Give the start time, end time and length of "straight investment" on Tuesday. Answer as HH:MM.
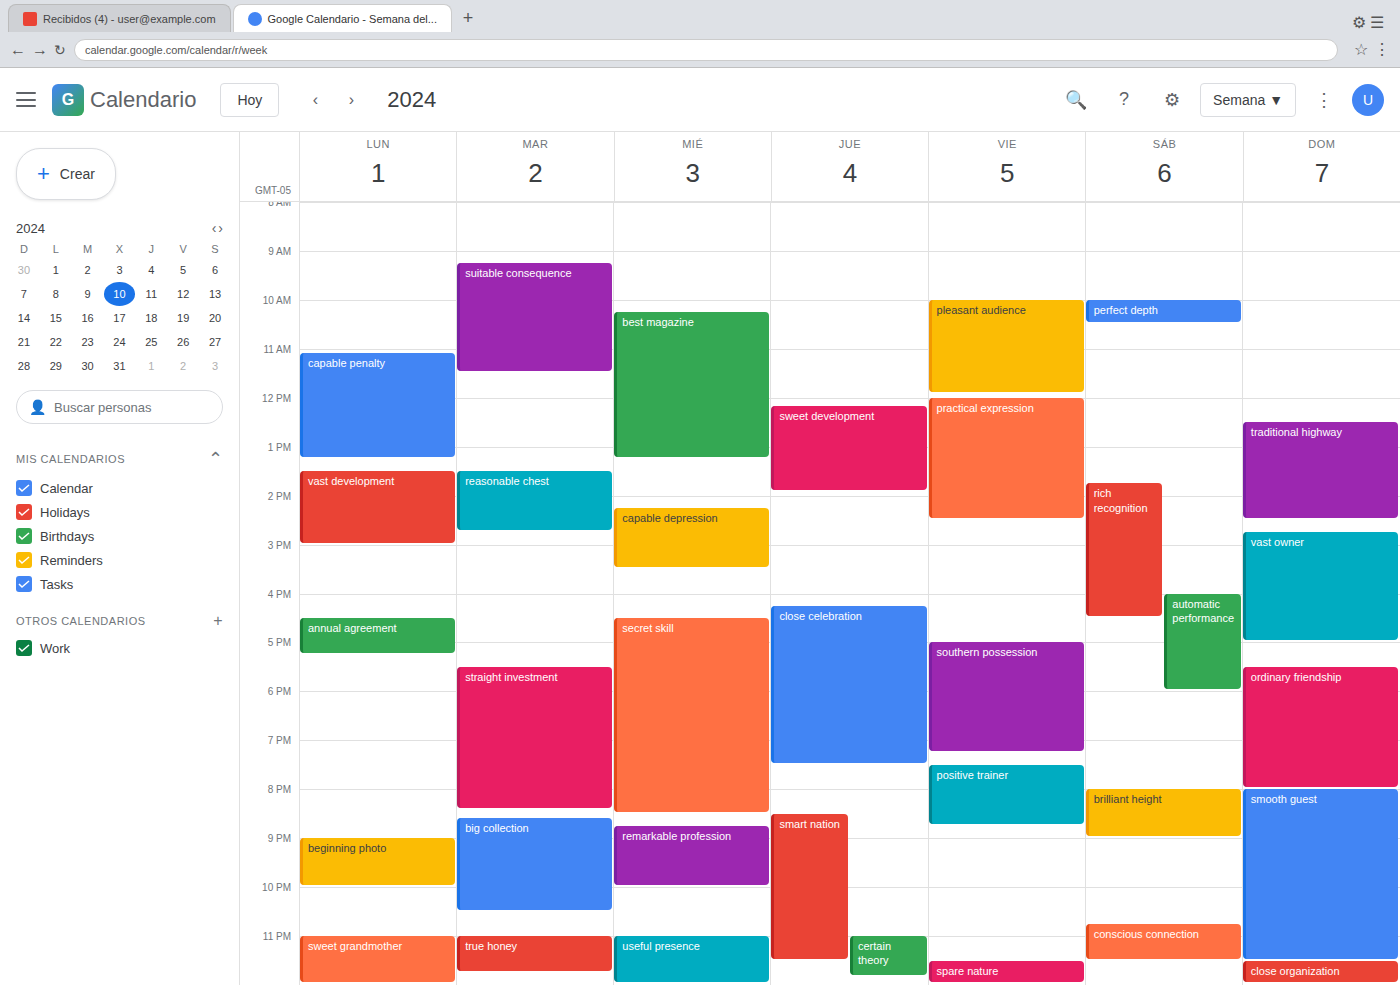
17:30 to 20:25, 2 hours 55 minutes